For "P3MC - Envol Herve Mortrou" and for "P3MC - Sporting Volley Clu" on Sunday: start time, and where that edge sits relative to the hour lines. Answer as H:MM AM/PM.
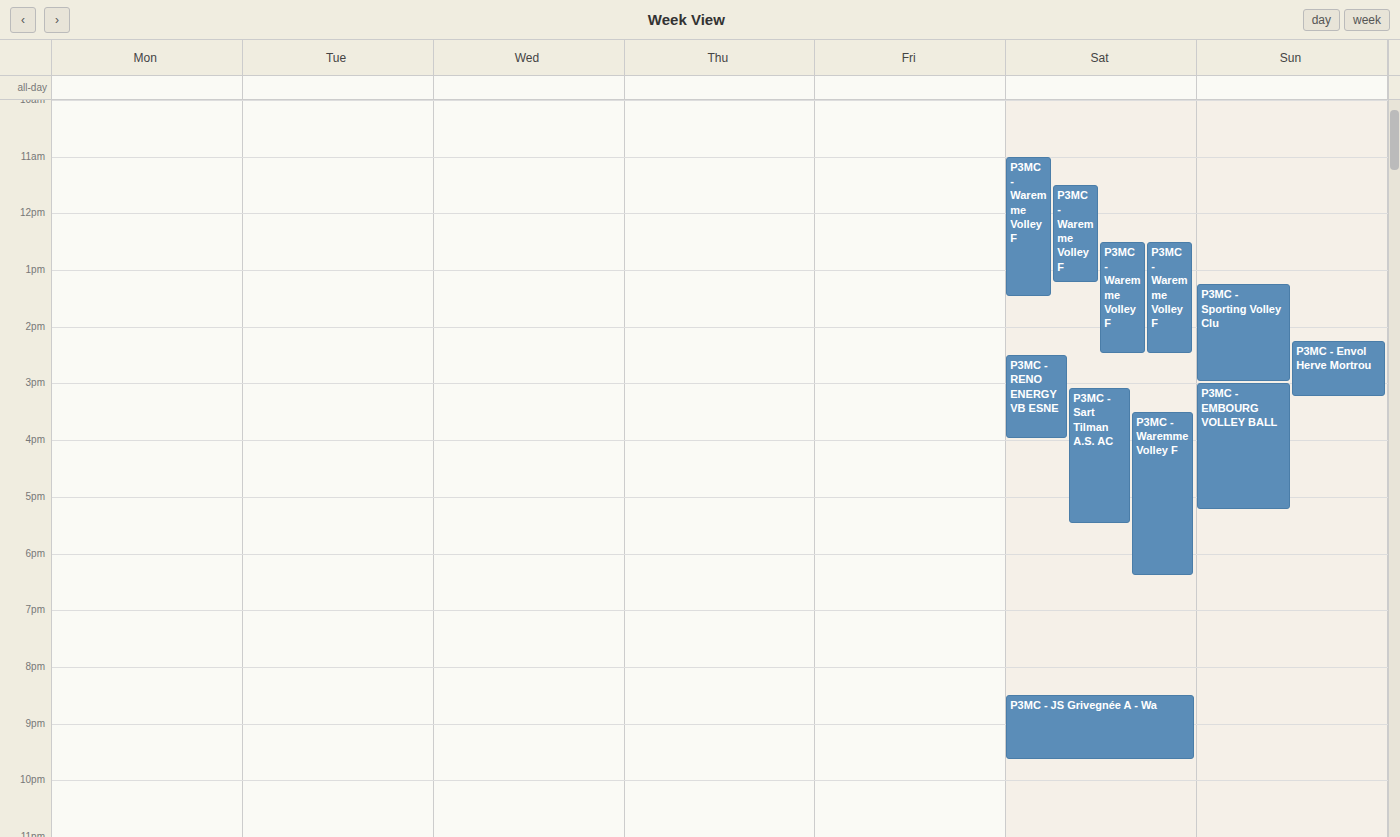
"P3MC - Envol Herve Mortrou": 2:15 PM, neither: a quarter of the way from the 2 PM line to the 3 PM line. "P3MC - Sporting Volley Clu": 1:15 PM, neither: a quarter of the way from the 1 PM line to the 2 PM line.